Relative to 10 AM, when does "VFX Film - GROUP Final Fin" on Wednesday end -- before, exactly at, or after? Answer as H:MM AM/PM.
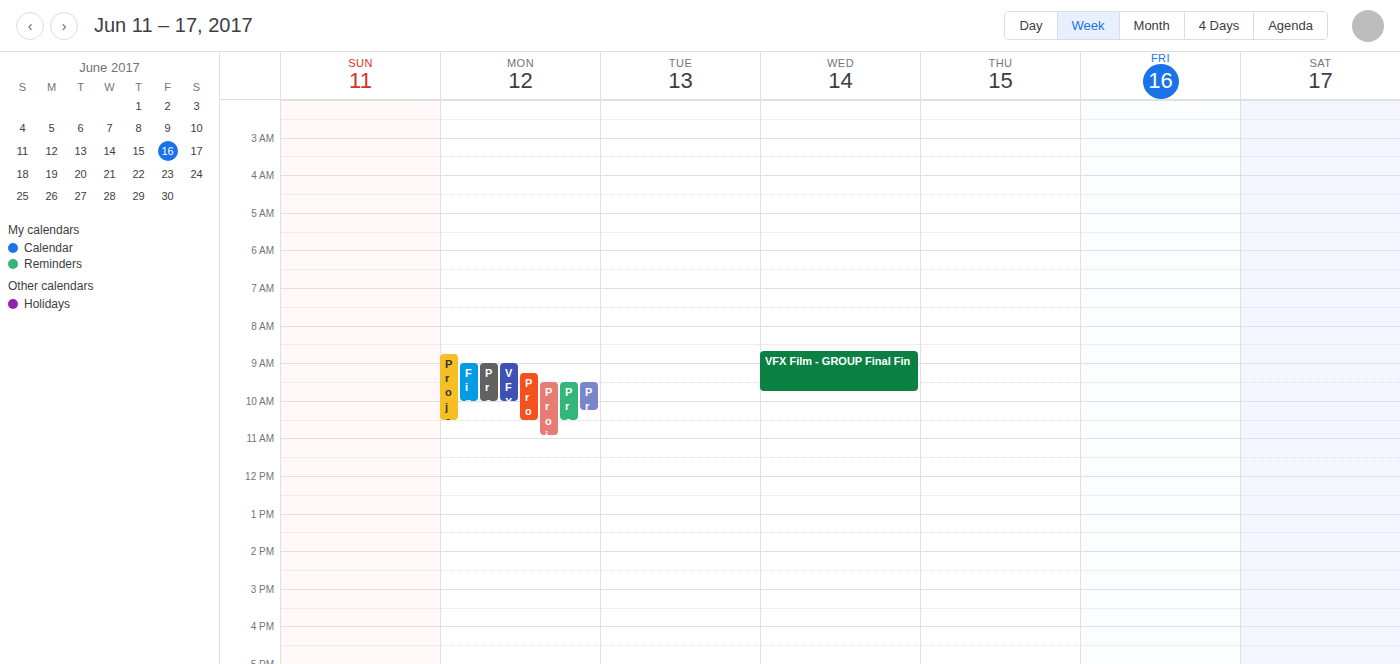
9:45 AM -- before 10 AM, 15 minutes above the 10 AM line.